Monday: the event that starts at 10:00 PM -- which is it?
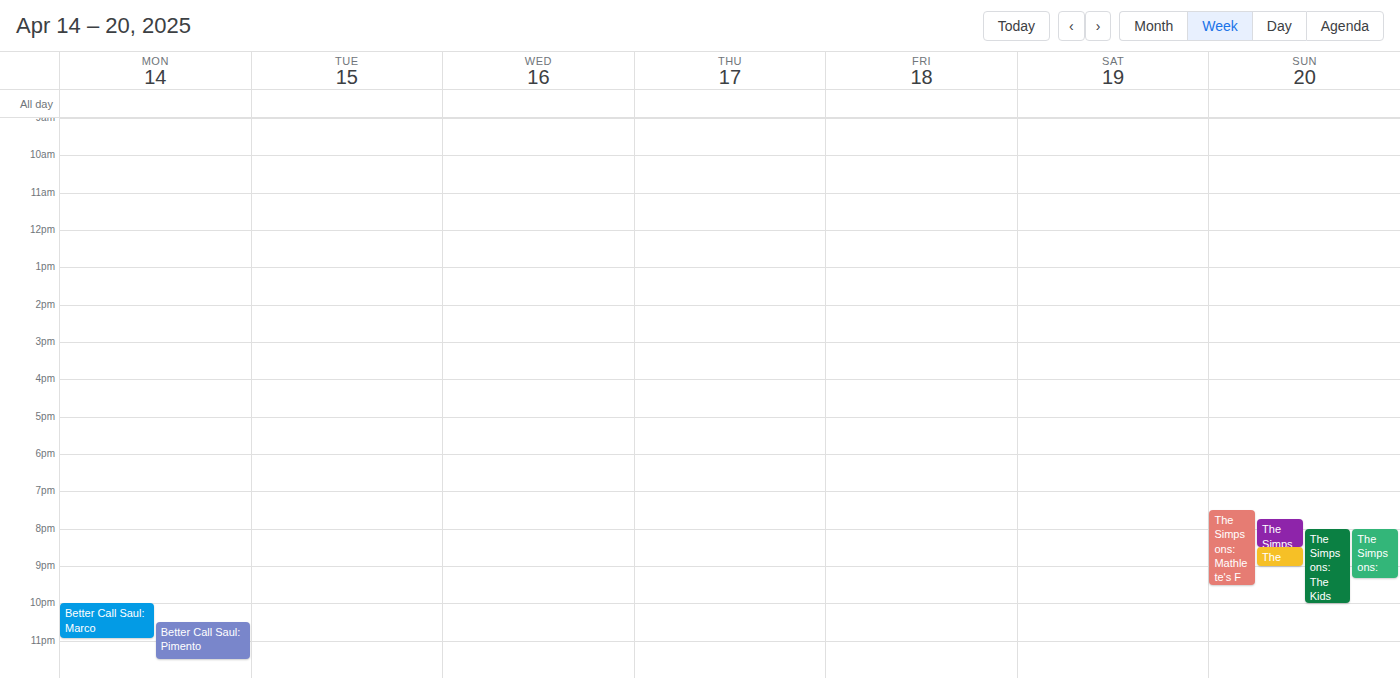
"Better Call Saul: Marco"